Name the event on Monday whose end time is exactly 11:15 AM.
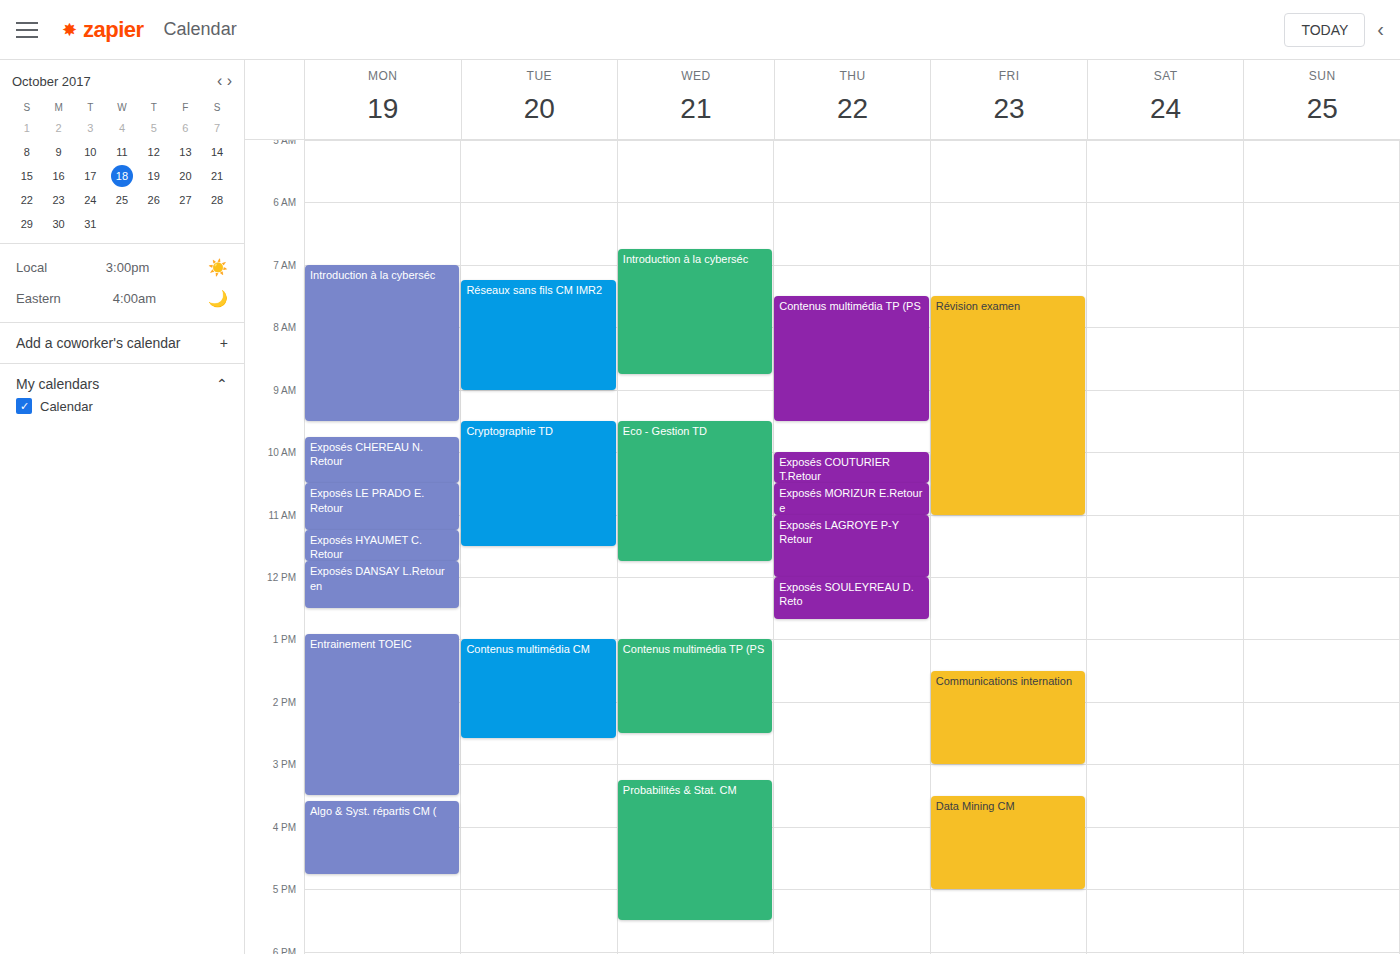
"Exposés LE PRADO E. Retour"